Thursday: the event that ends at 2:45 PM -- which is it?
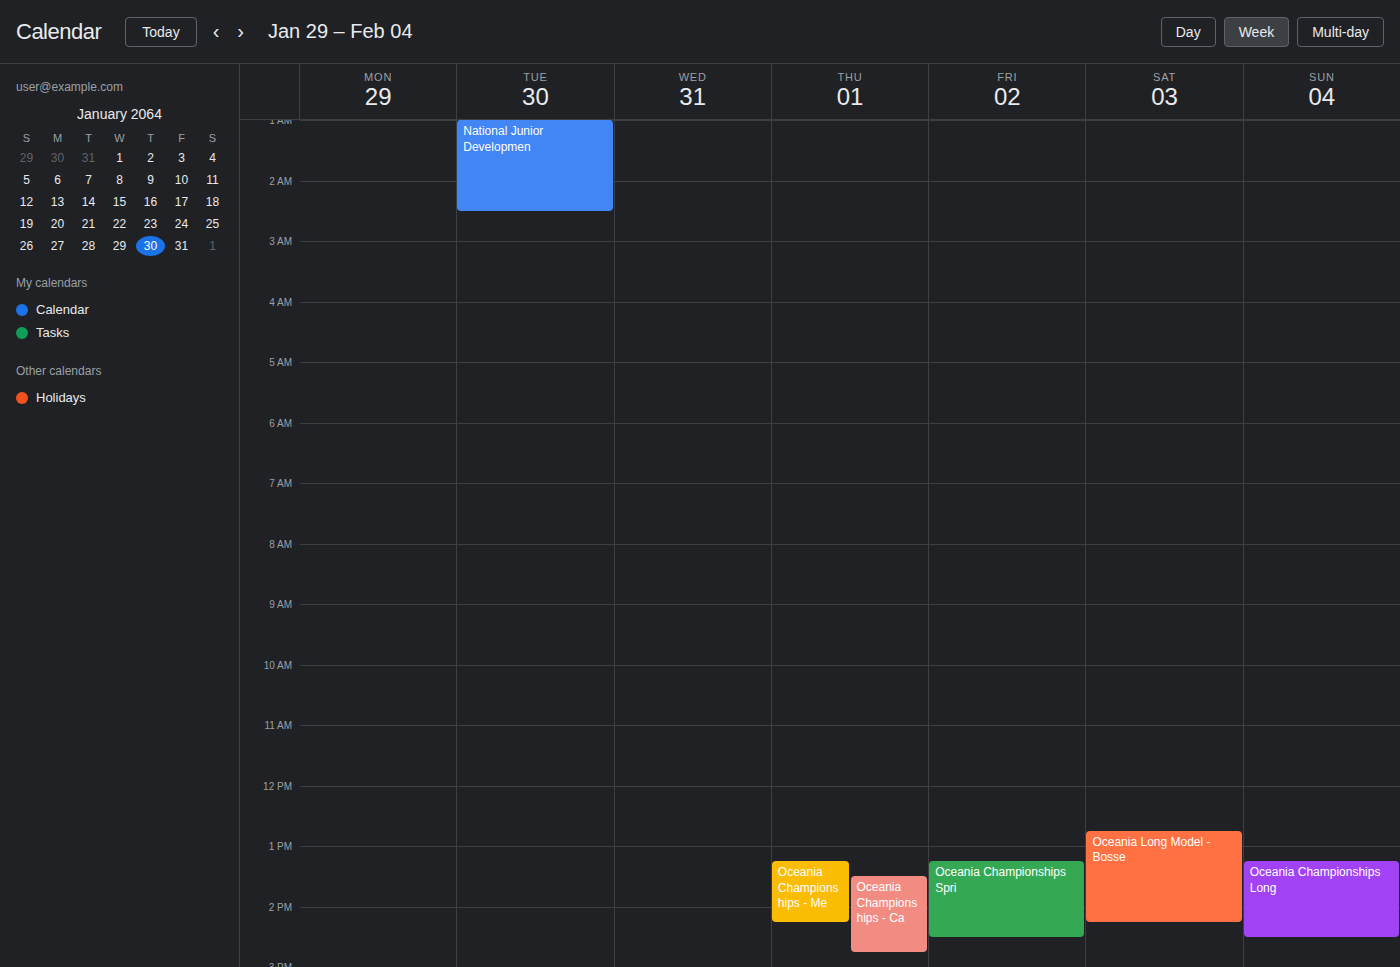
"Oceania Championships - Ca"